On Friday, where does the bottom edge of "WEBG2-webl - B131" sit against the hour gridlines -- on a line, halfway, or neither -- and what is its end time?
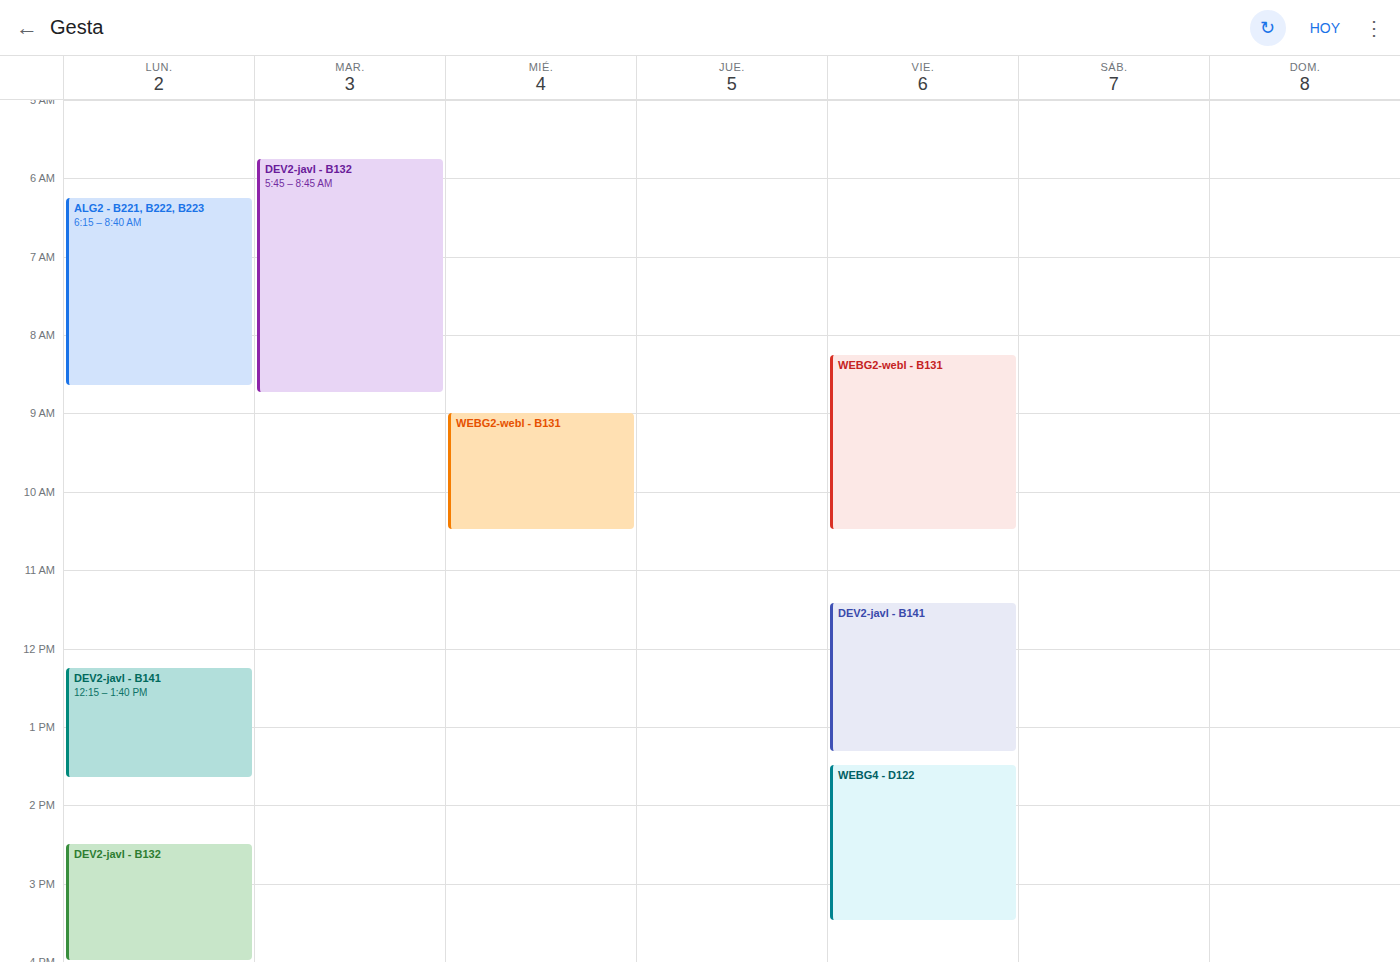
10:30 AM -- halfway between the 10 AM and 11 AM lines.